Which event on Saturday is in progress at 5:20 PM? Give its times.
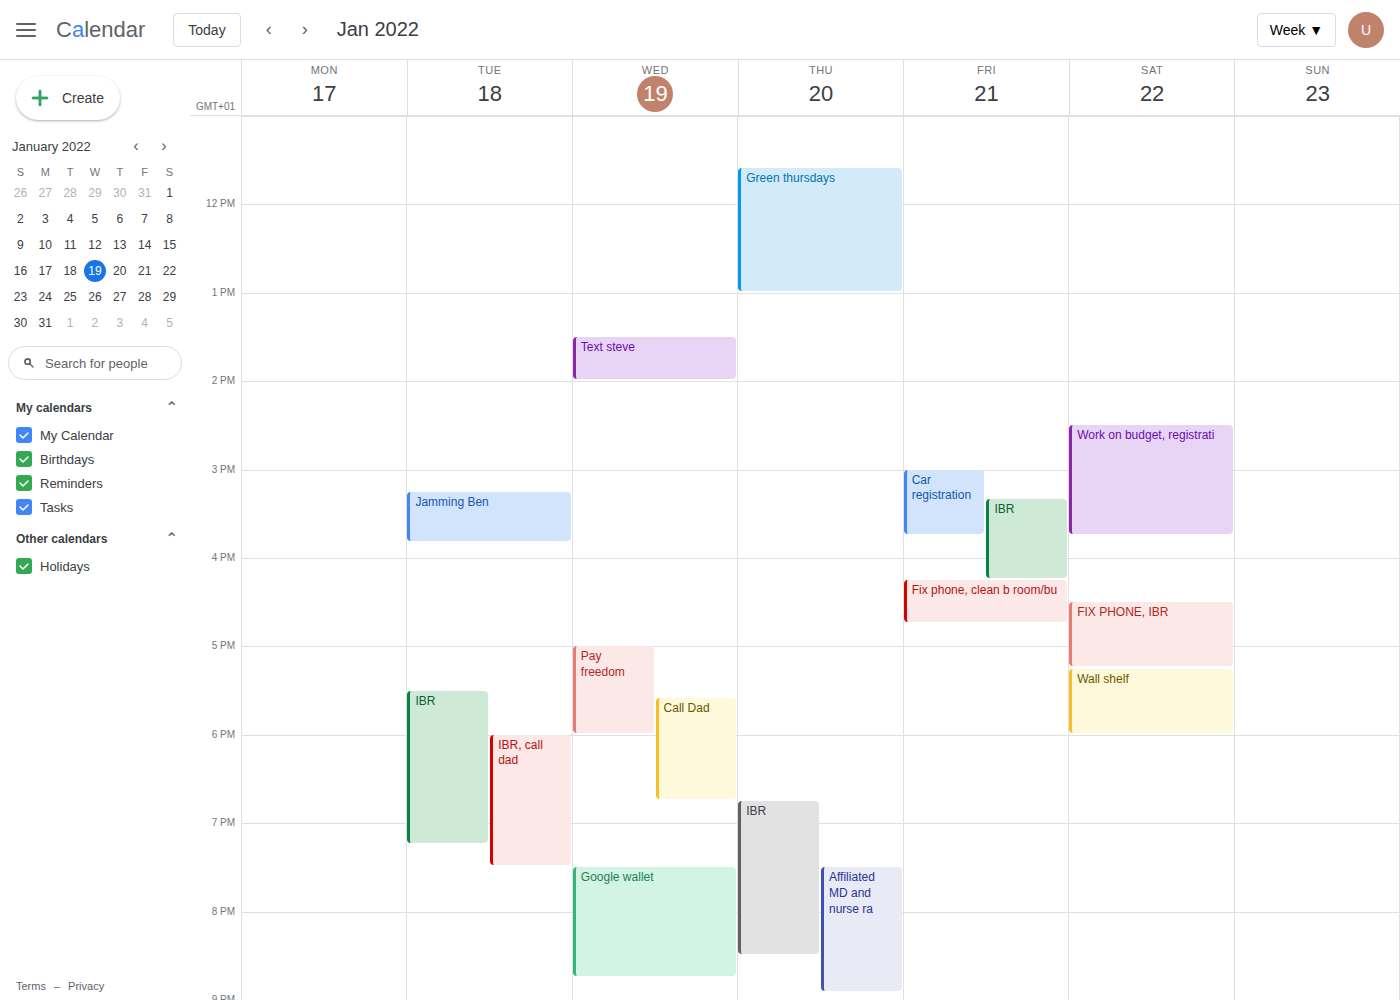
"Wall shelf", 5:15 PM to 6:00 PM